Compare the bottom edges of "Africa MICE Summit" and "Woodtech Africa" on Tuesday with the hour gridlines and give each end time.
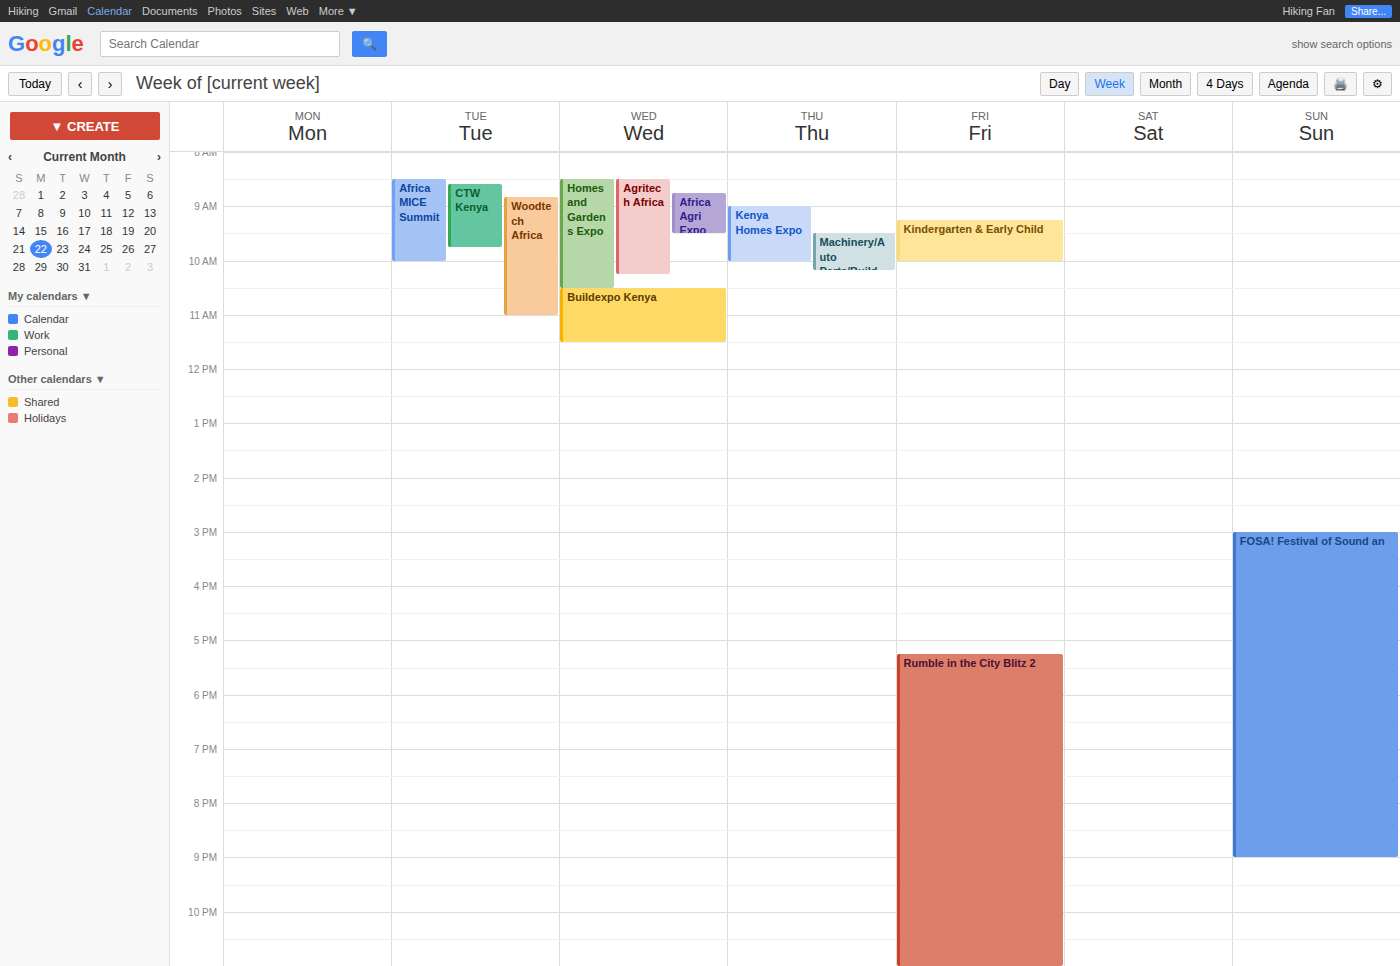
"Africa MICE Summit": 10:00 AM, exactly on the 10 AM line. "Woodtech Africa": 11:00 AM, exactly on the 11 AM line.